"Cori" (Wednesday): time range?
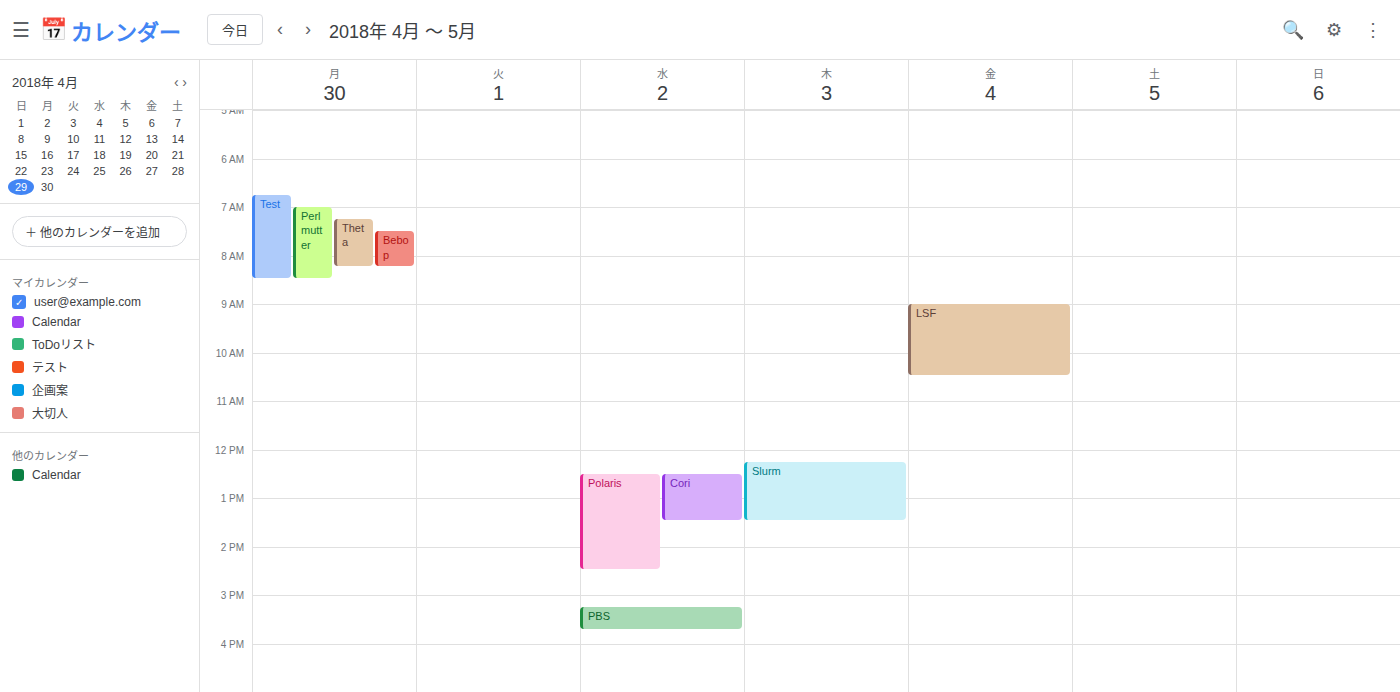
12:30 PM to 1:30 PM